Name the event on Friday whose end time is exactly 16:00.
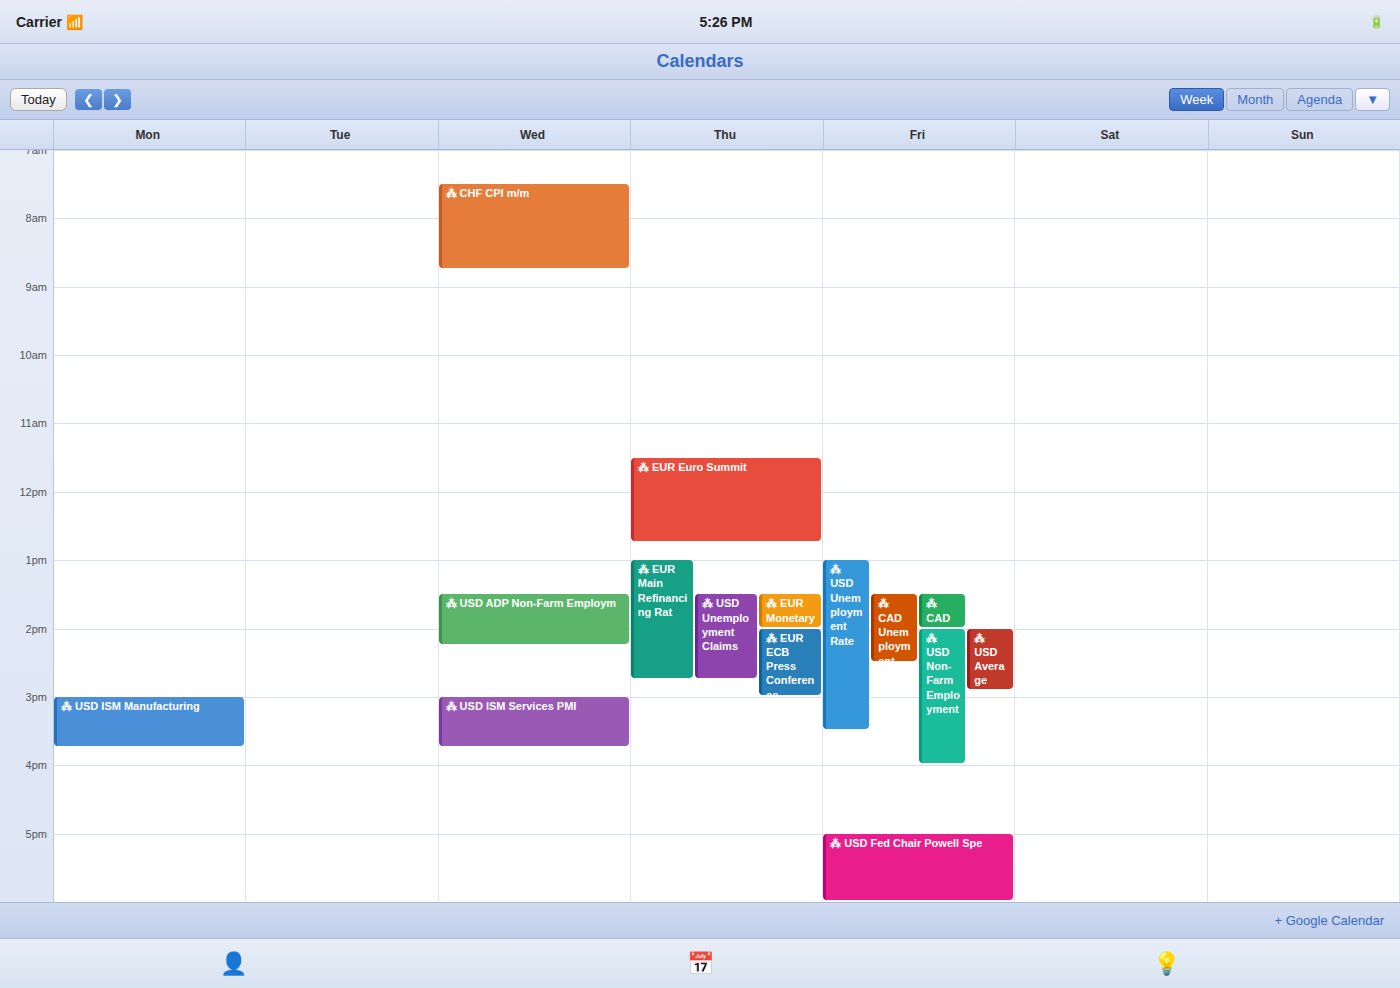
"⁂ USD Non-Farm Employment"